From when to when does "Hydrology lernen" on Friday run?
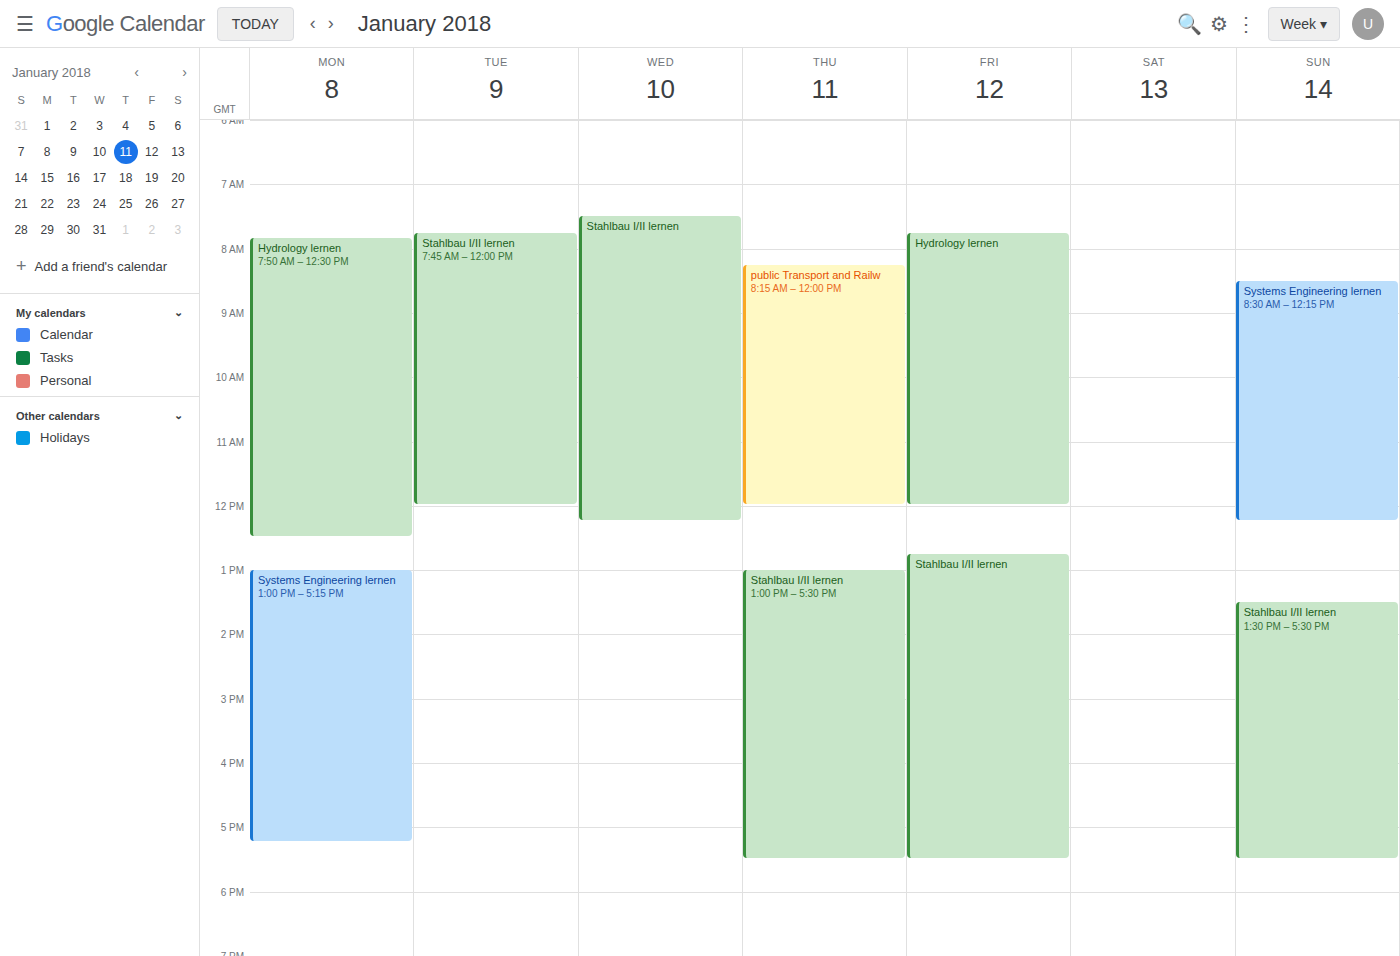
7:45 AM to 12:00 PM